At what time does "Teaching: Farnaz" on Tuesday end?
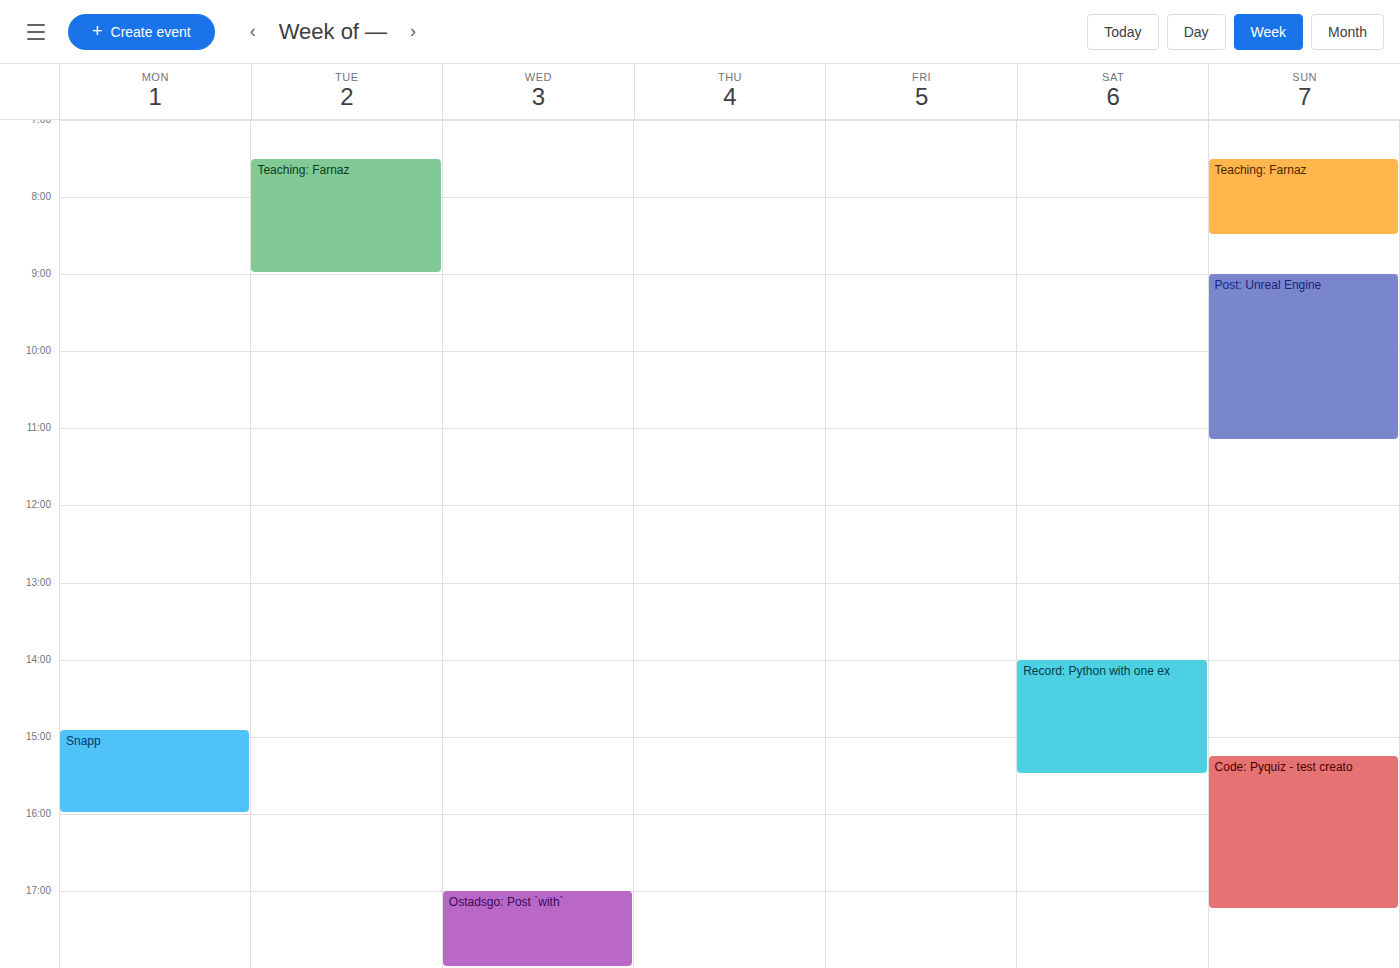
09:00